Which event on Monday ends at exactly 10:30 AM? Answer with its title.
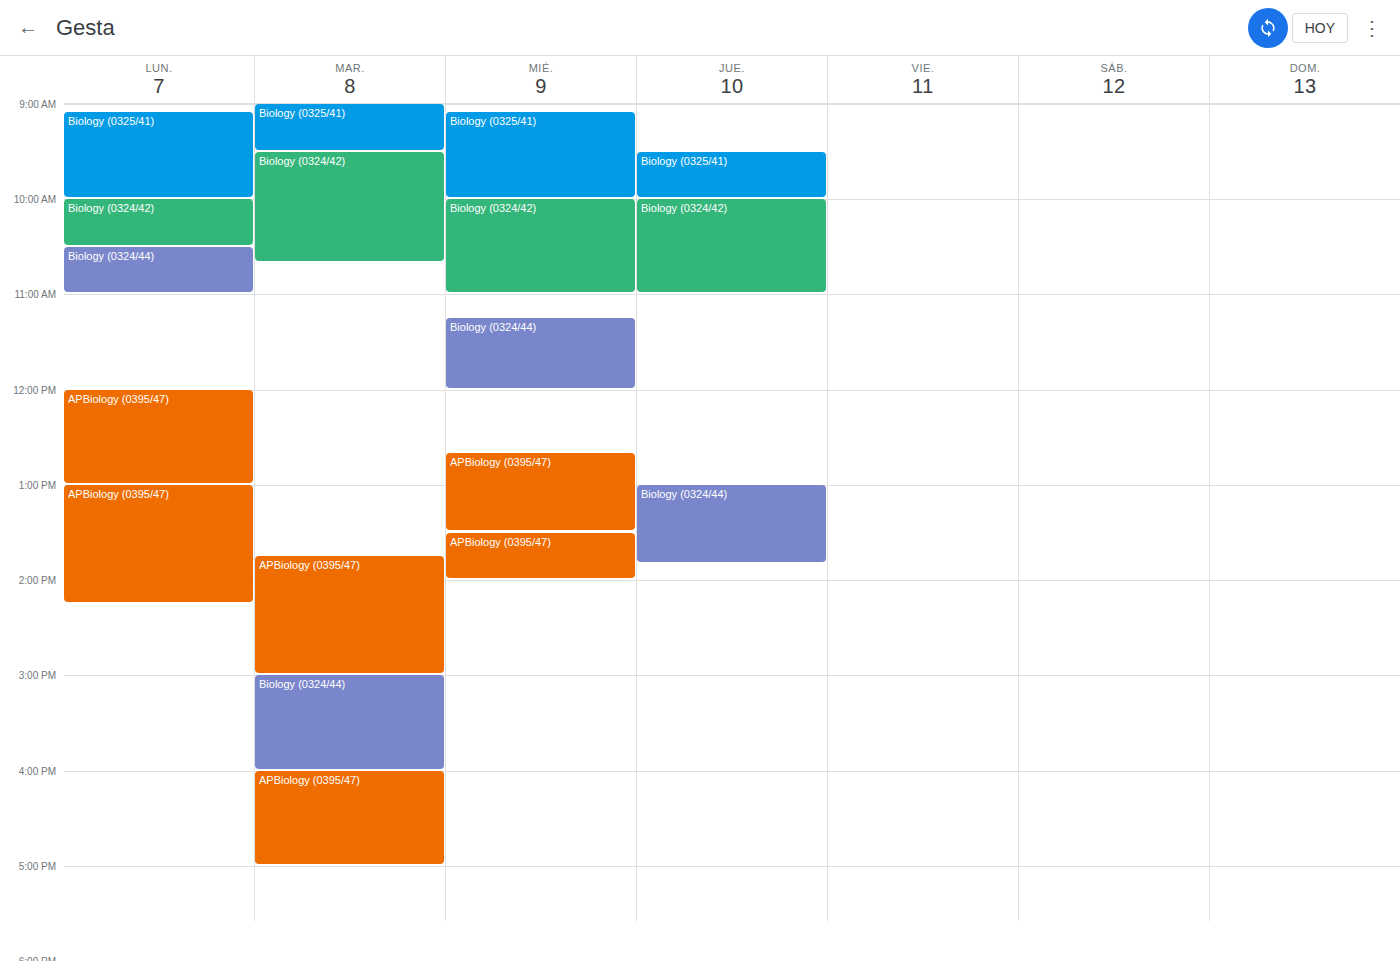
"Biology (0324/42)"